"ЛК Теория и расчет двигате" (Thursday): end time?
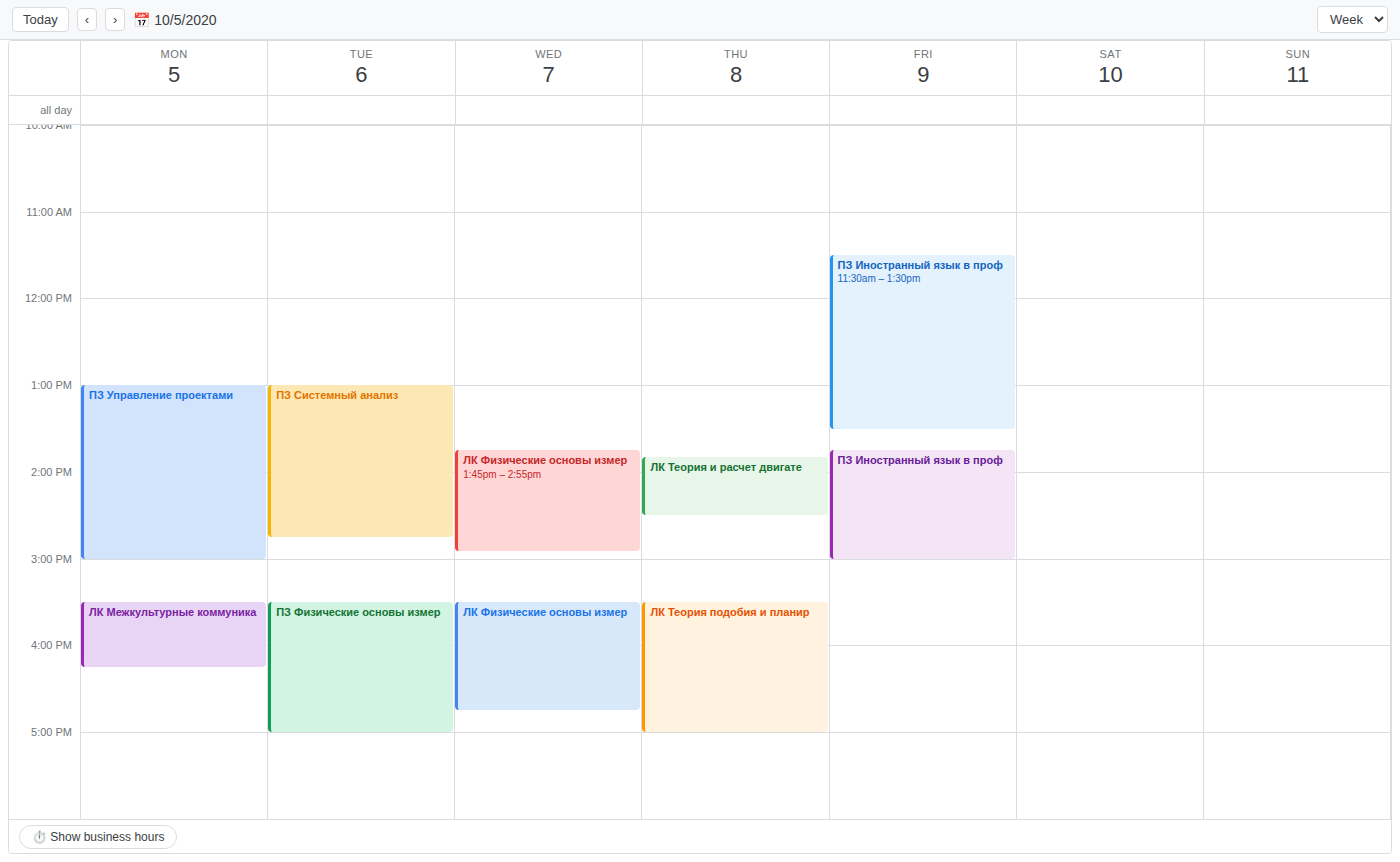
2:30 PM